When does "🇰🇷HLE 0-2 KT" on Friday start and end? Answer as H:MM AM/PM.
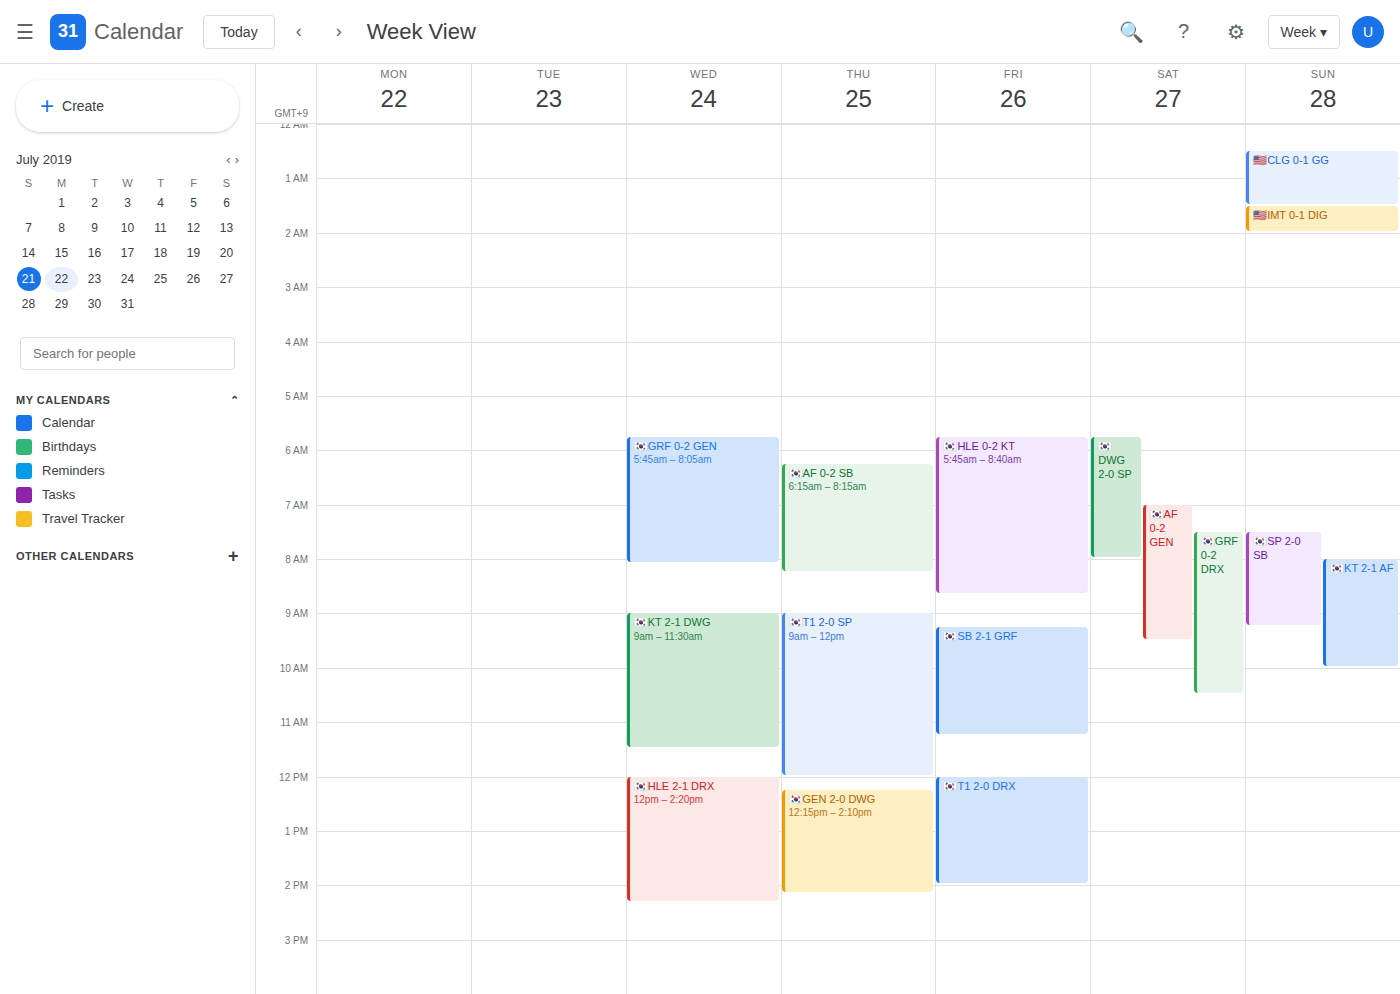
5:45 AM to 8:40 AM